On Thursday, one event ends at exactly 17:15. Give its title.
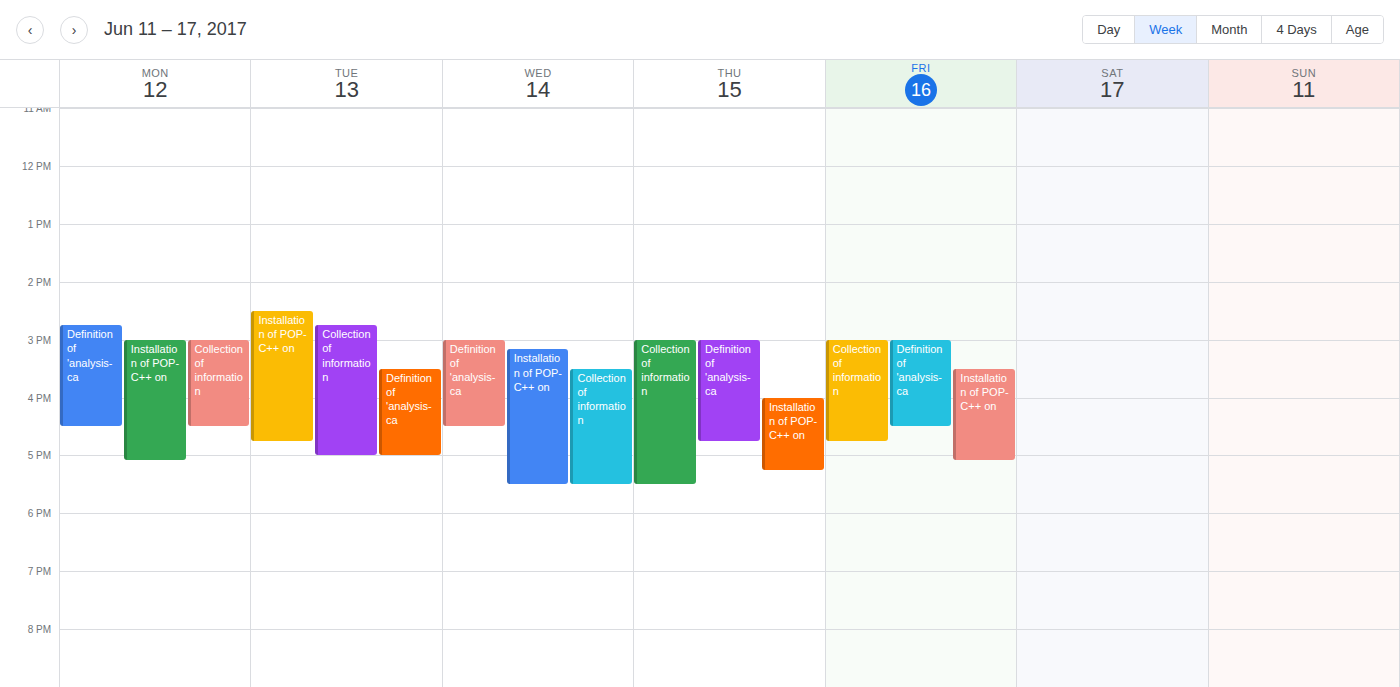
"Installation of POP-C++ on"